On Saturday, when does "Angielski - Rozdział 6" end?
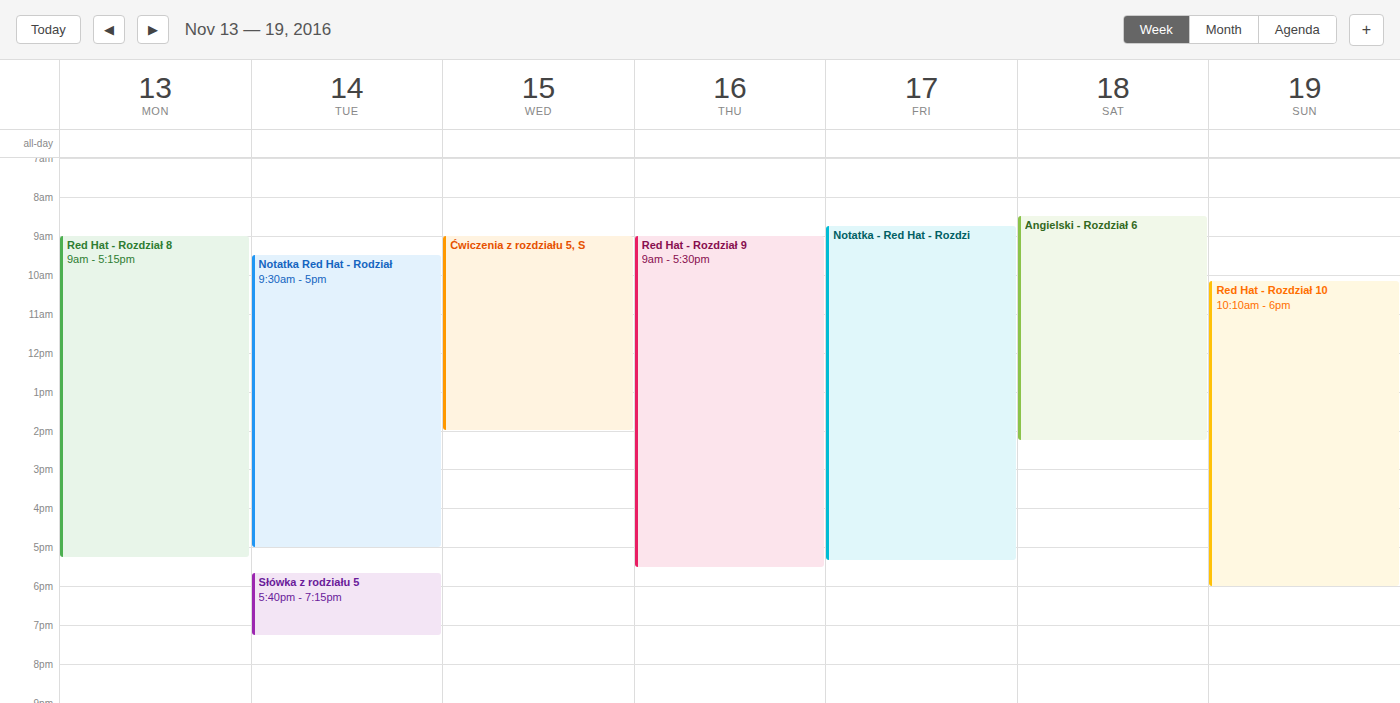
2:15 PM